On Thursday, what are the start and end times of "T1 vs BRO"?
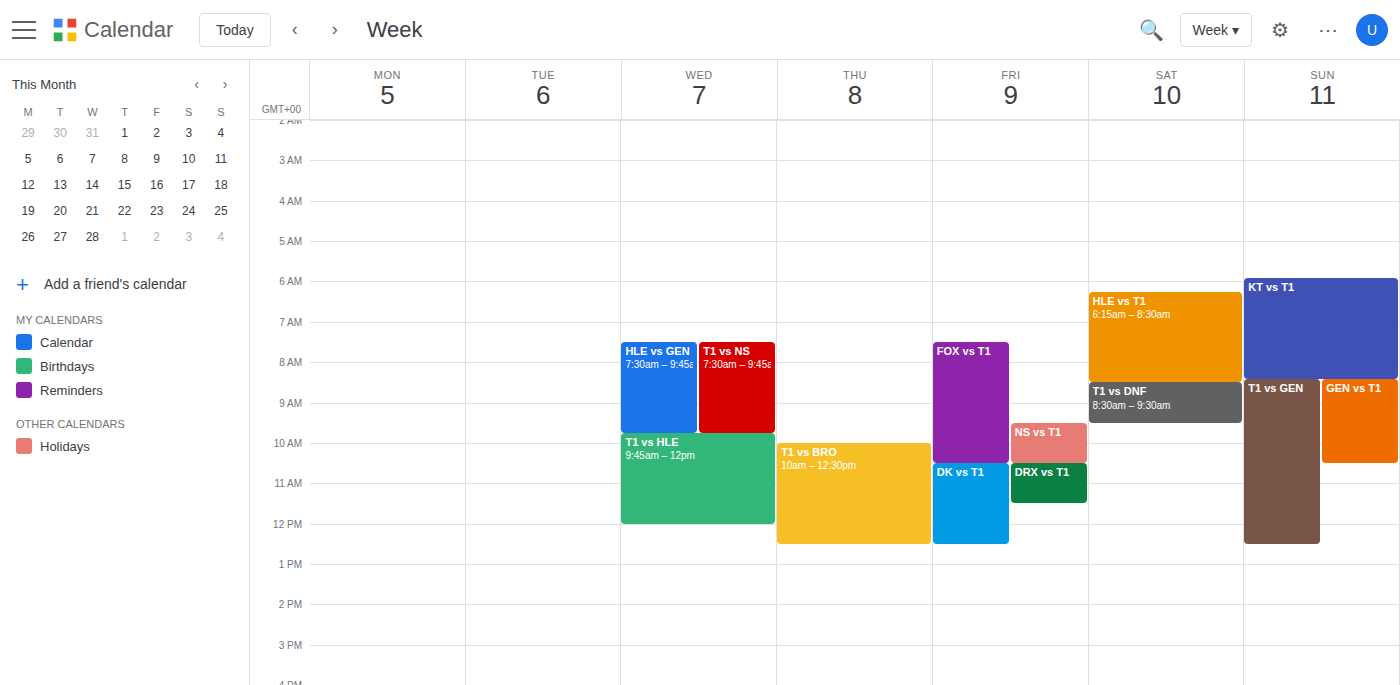
10:00 AM to 12:30 PM